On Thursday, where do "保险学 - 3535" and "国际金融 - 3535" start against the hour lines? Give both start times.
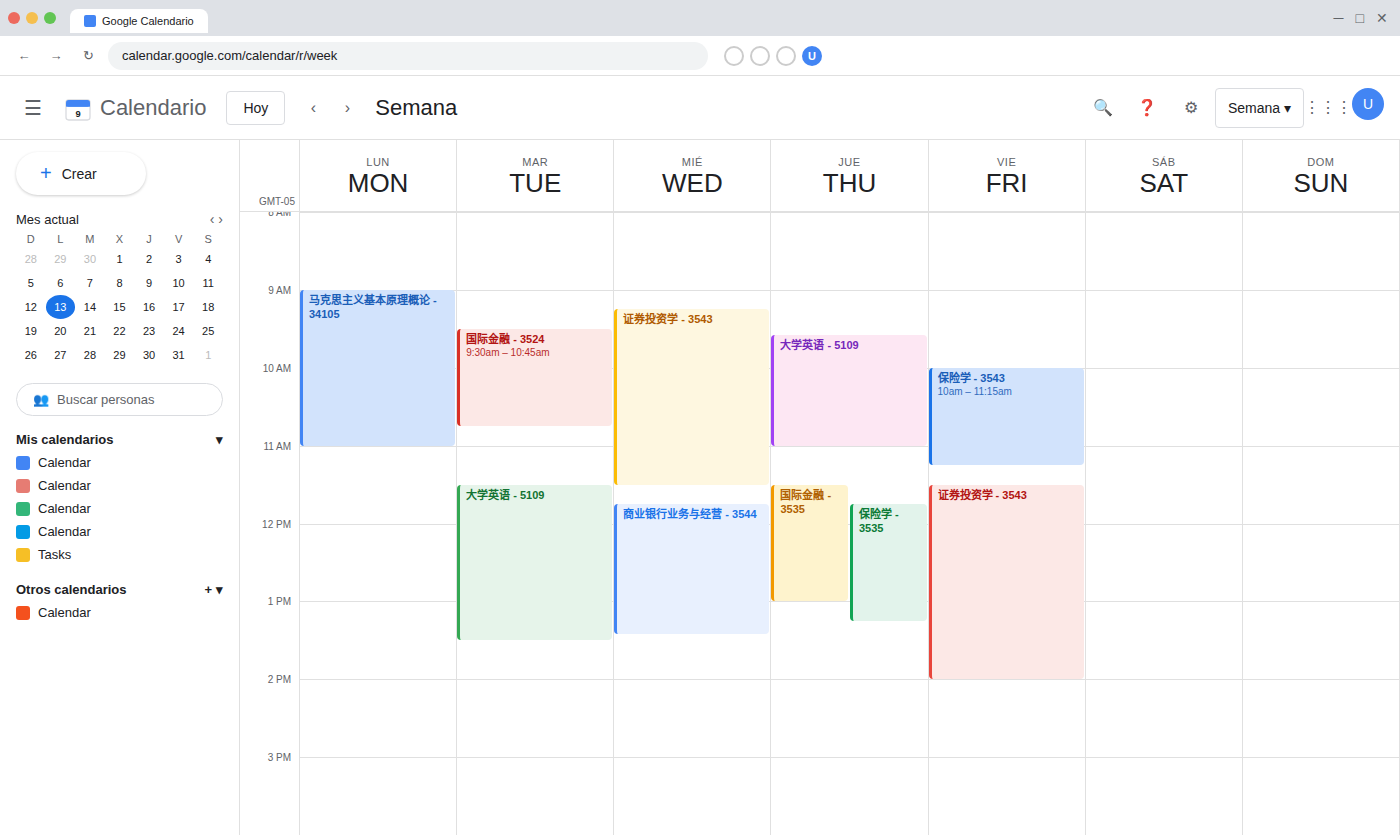
"保险学 - 3535": 11:45 AM, neither: three quarters of the way from the 11 AM line to the 12 PM line. "国际金融 - 3535": 11:30 AM, halfway between the 11 AM and 12 PM lines.